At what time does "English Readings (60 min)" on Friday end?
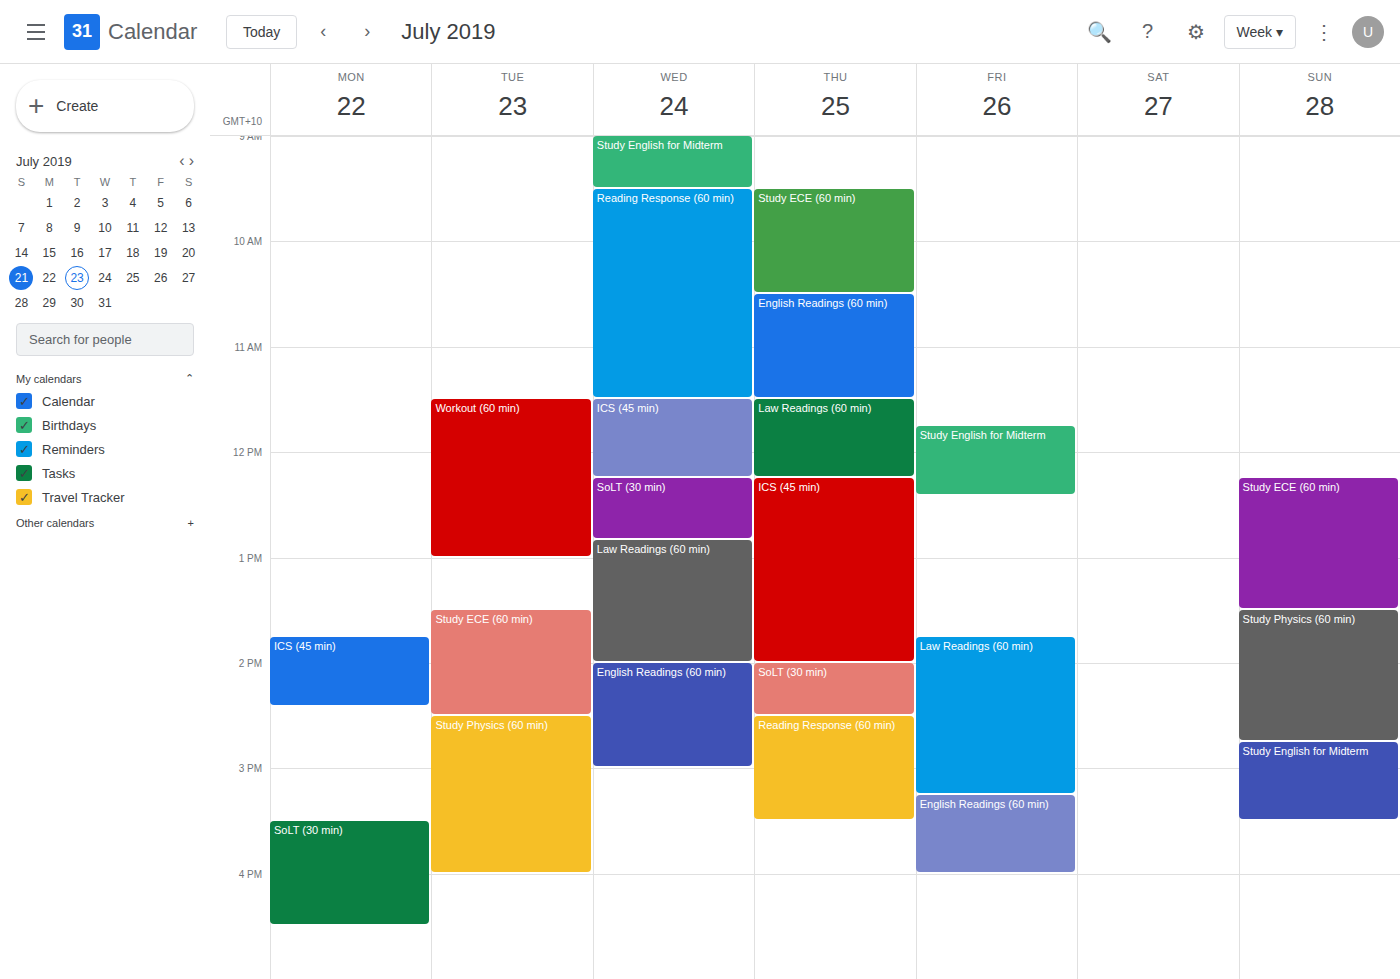
4:00 PM